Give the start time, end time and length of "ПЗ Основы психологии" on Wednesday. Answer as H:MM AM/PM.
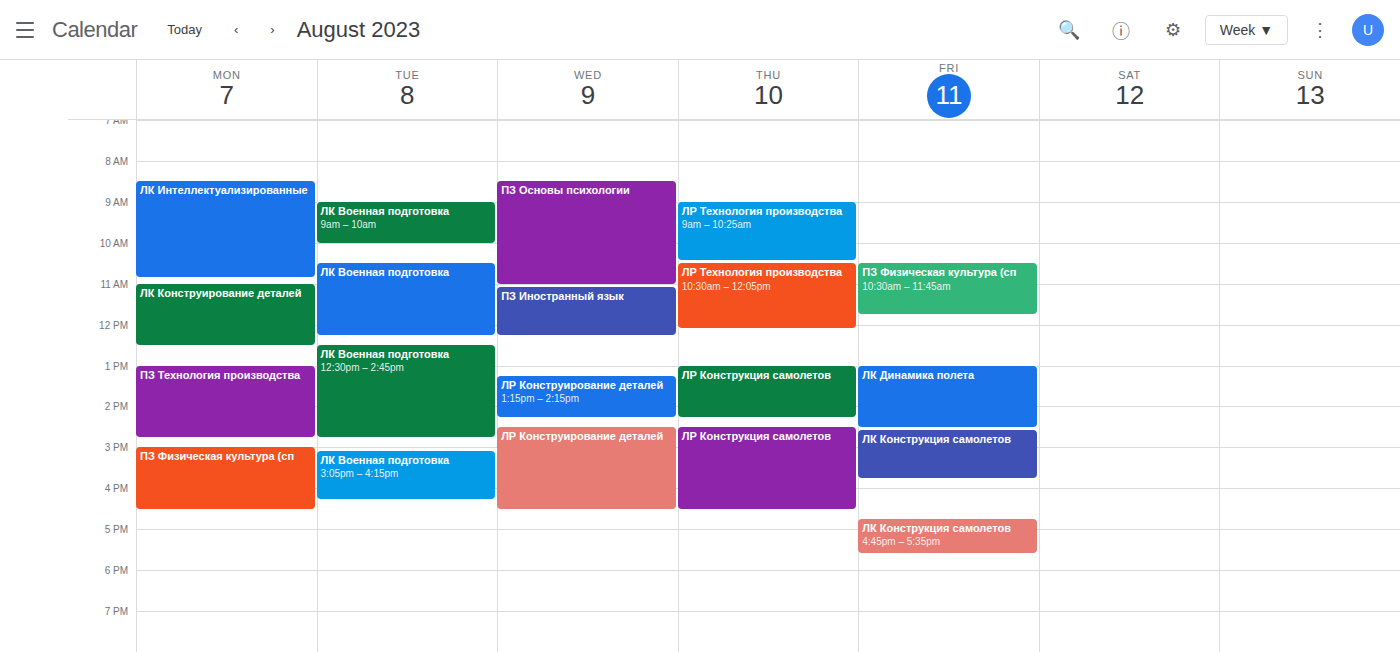
8:30 AM to 11:00 AM, 2 hours 30 minutes